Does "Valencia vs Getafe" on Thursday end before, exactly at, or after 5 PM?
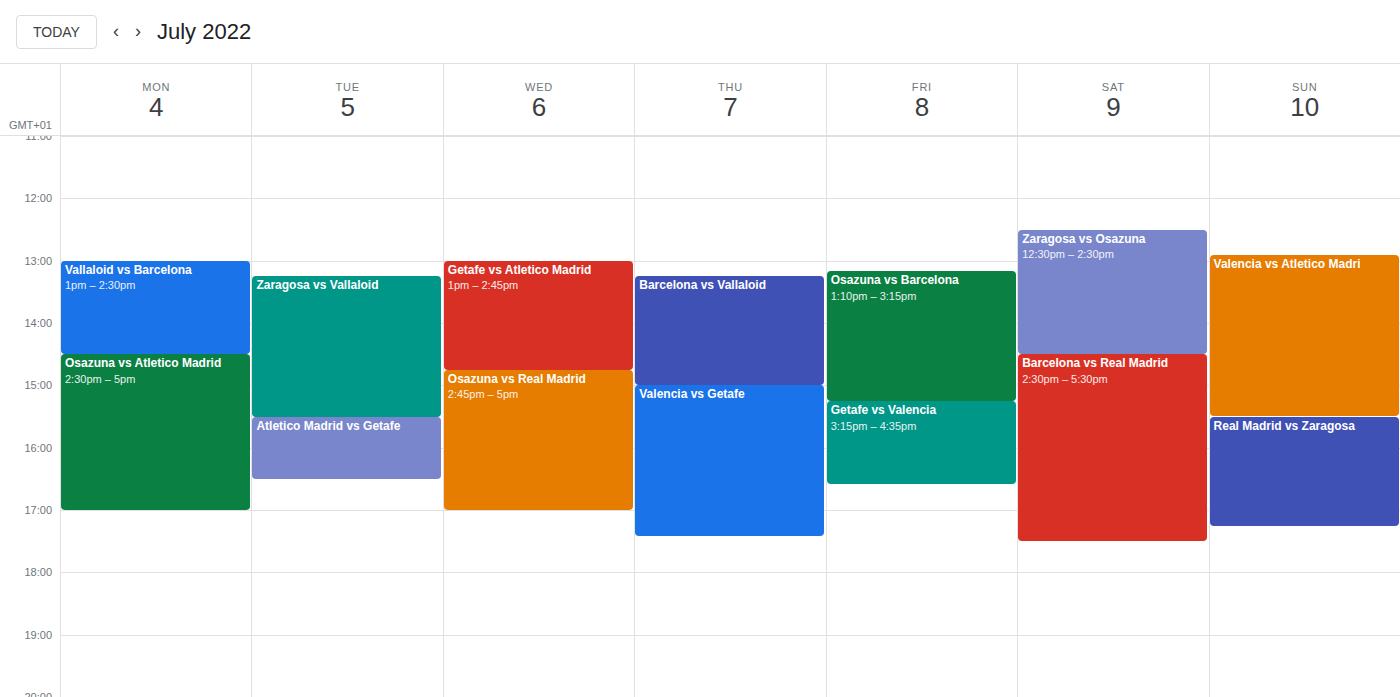
5:25 PM -- after 5 PM, 25 minutes below the 5 PM line.